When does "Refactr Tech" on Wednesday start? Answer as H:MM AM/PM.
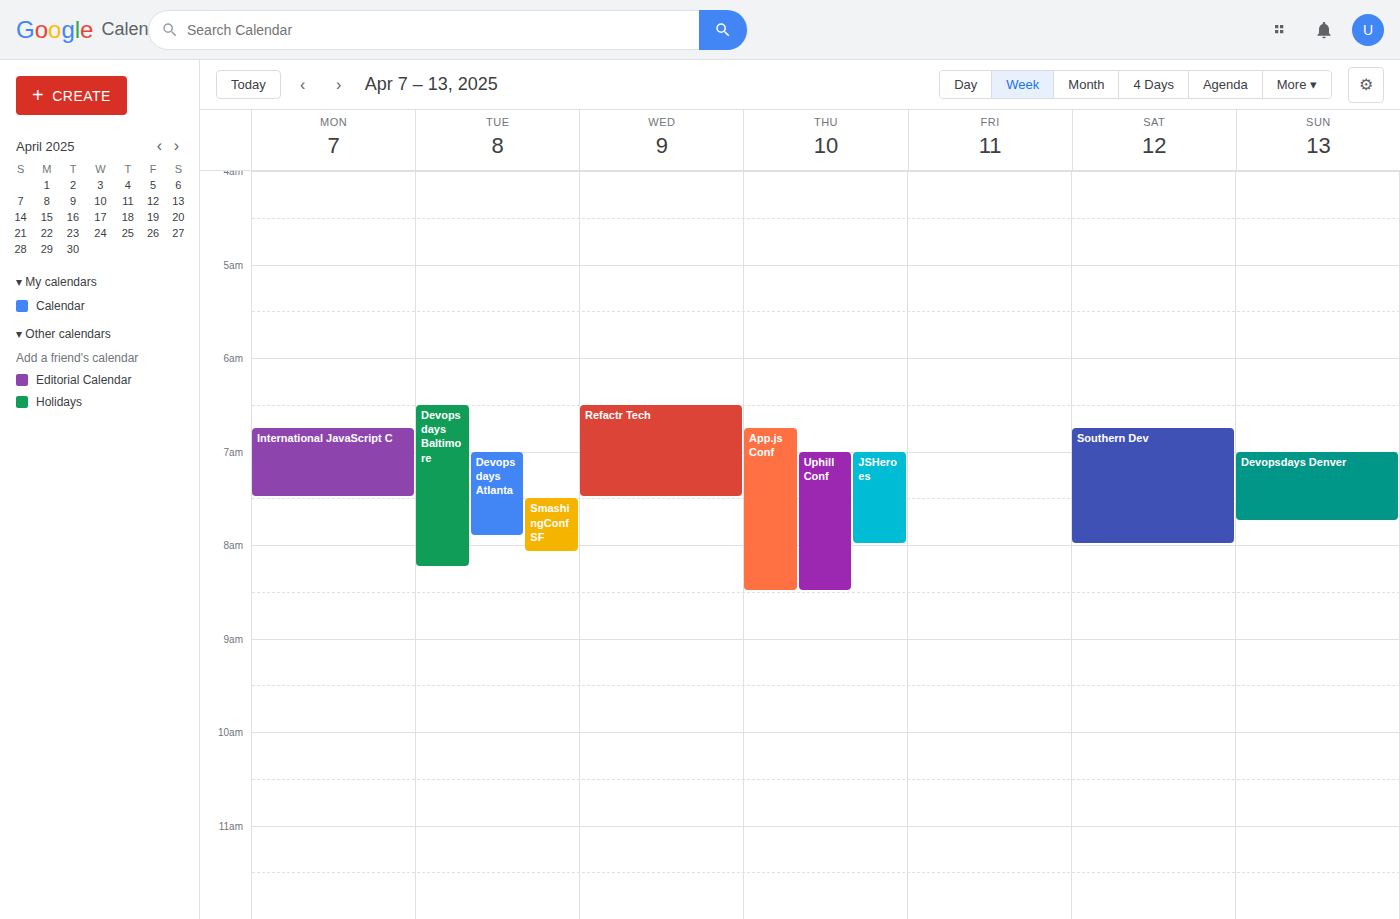
6:30 AM